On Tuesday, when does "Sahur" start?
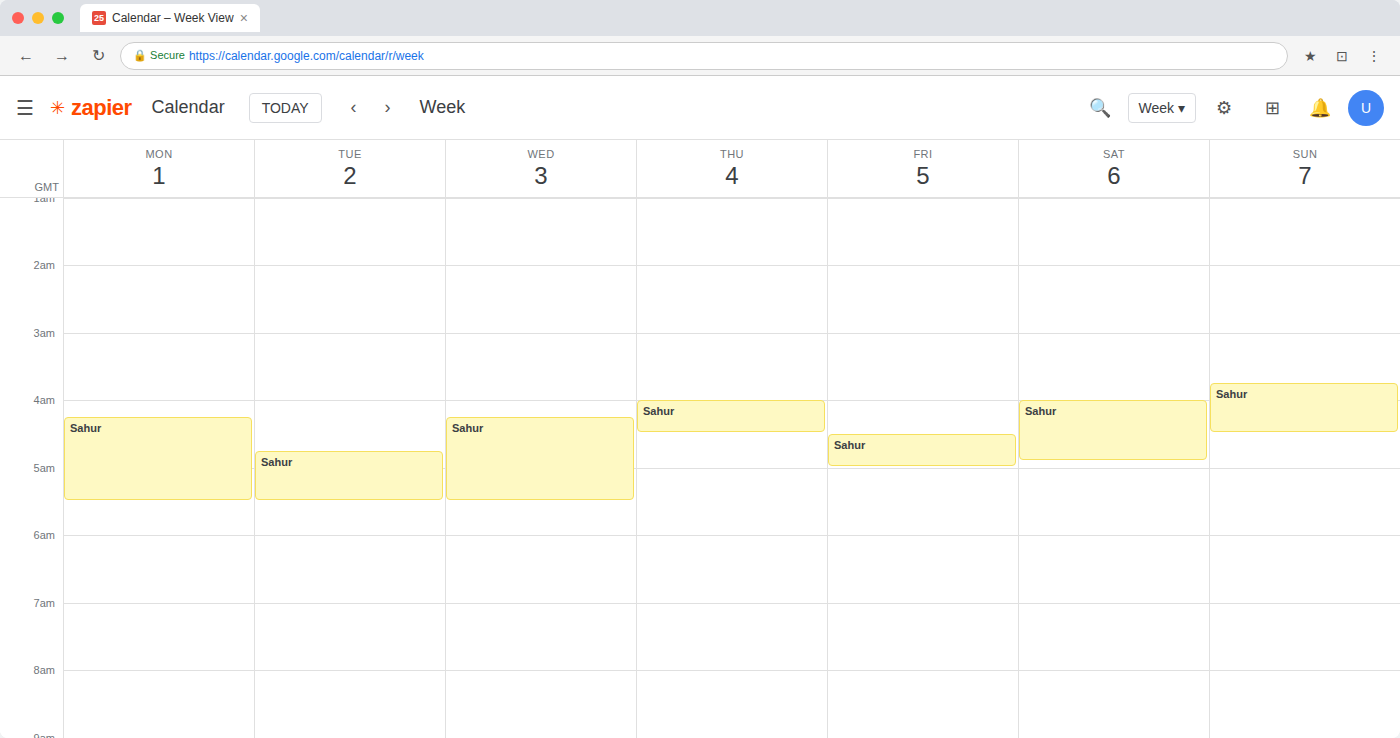
4:45 AM